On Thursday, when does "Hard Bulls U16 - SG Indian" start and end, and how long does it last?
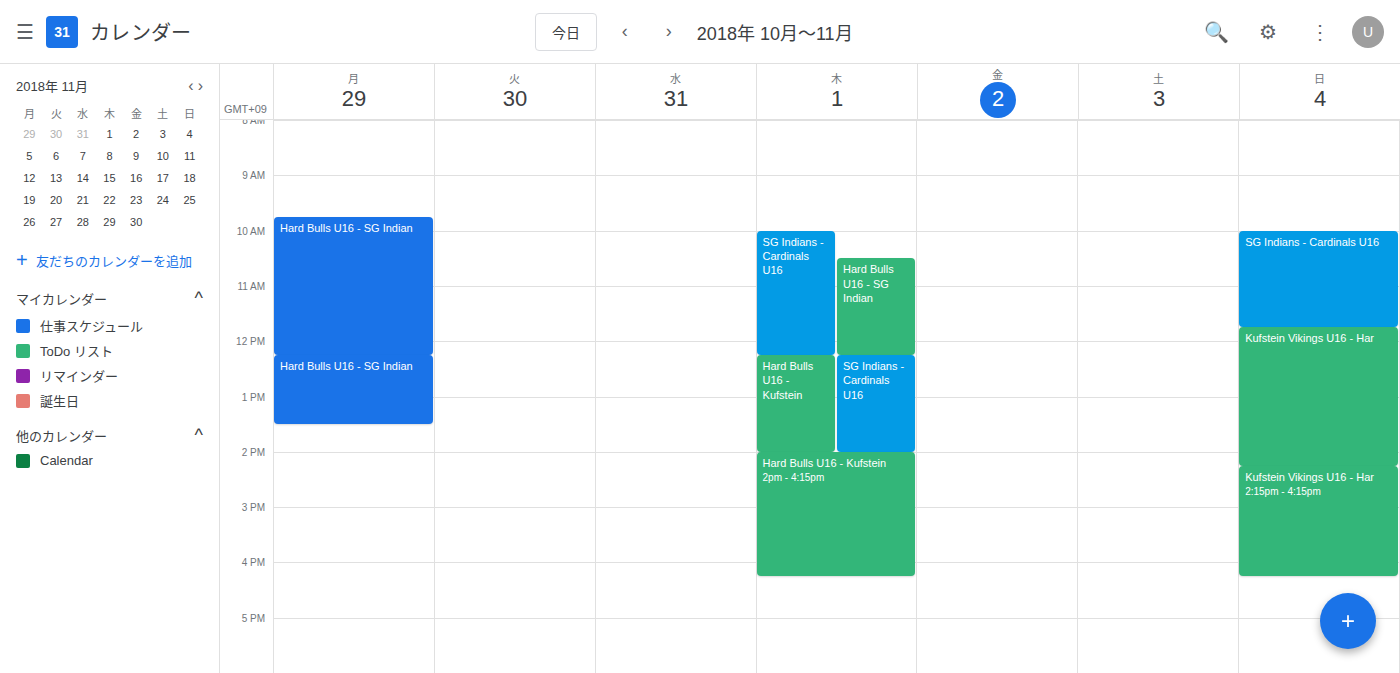
10:30 AM to 12:15 PM, 1 hour 45 minutes